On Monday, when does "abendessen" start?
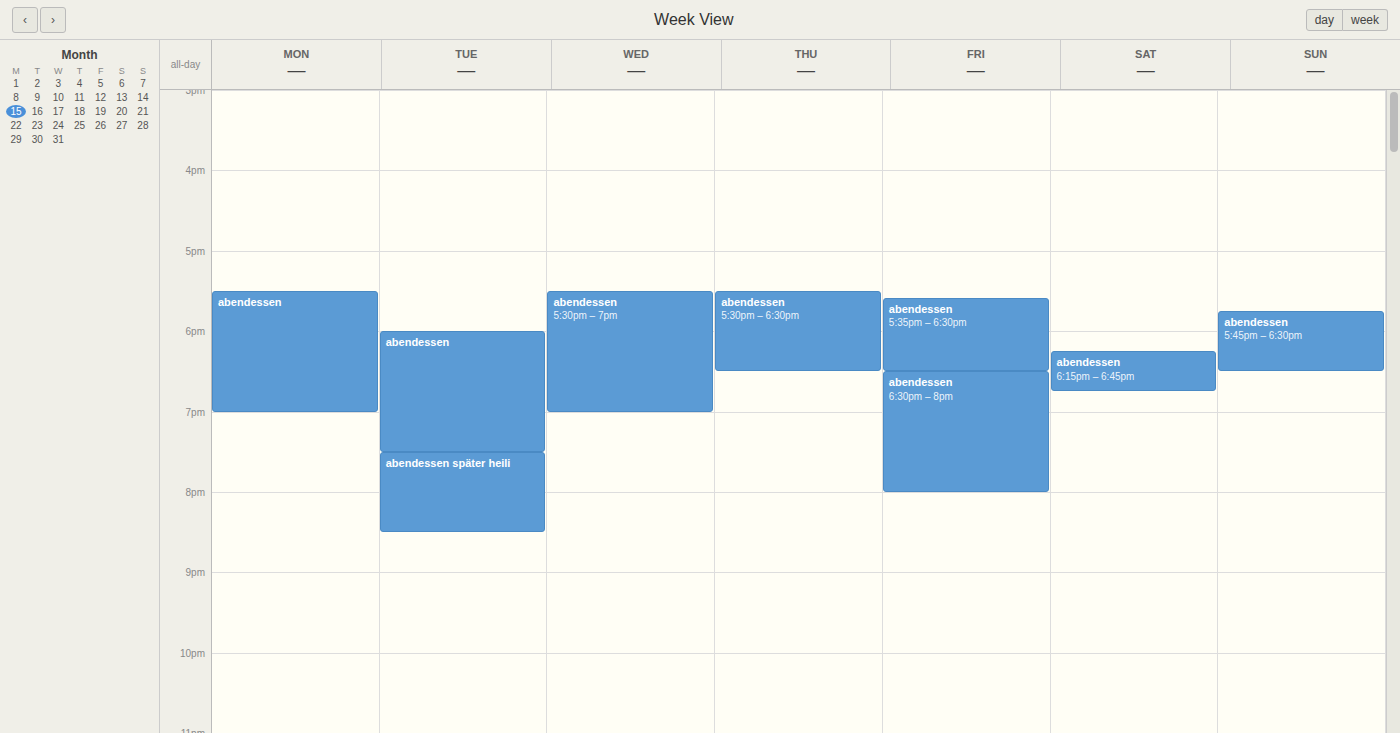
5:30 PM